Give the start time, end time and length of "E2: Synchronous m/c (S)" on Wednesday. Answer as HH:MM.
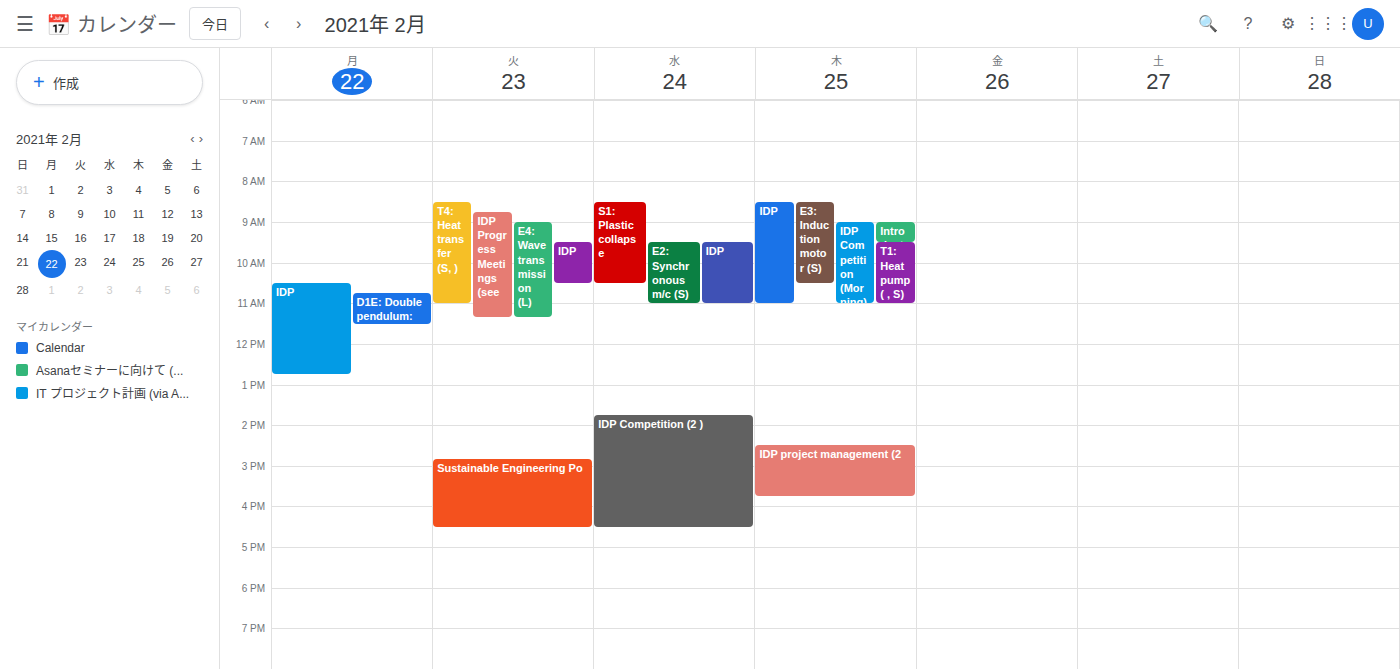
09:30 to 11:00, 1 hour 30 minutes